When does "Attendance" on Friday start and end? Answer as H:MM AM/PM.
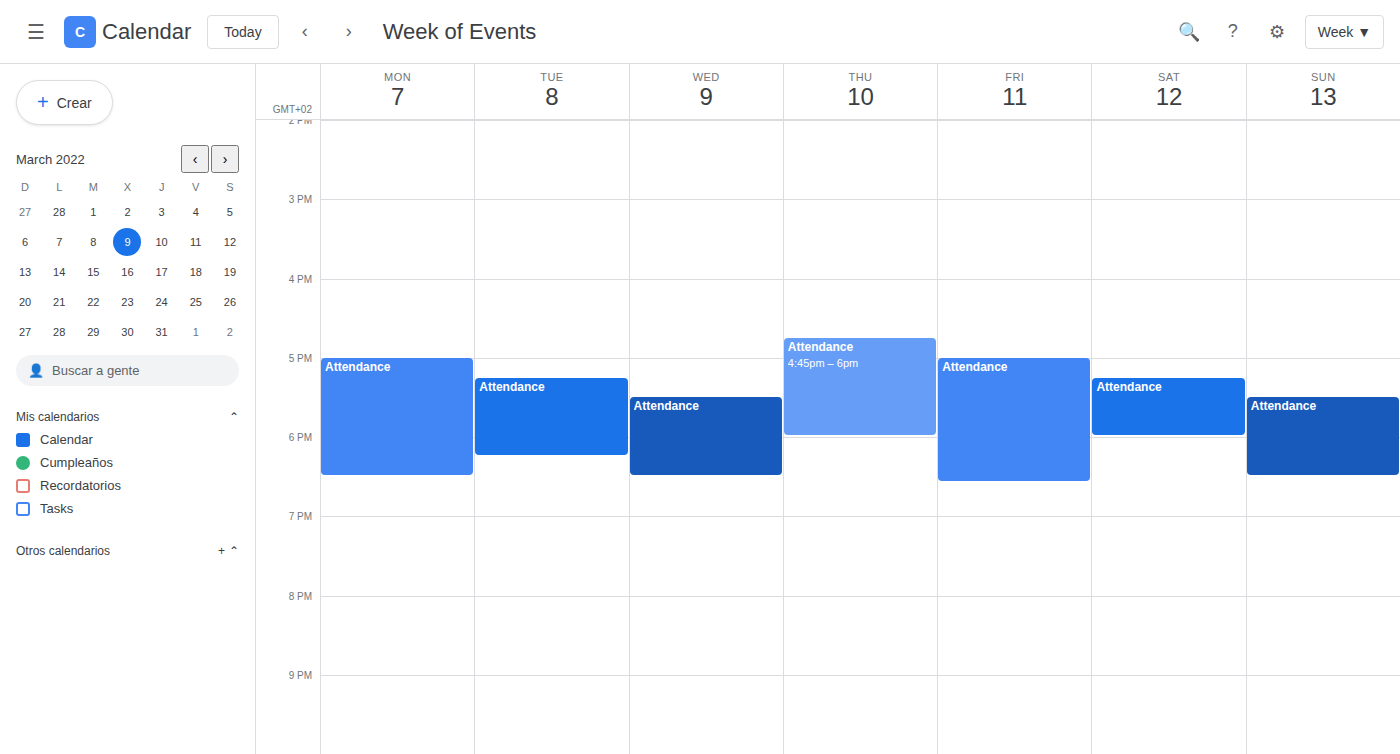
5:00 PM to 6:35 PM